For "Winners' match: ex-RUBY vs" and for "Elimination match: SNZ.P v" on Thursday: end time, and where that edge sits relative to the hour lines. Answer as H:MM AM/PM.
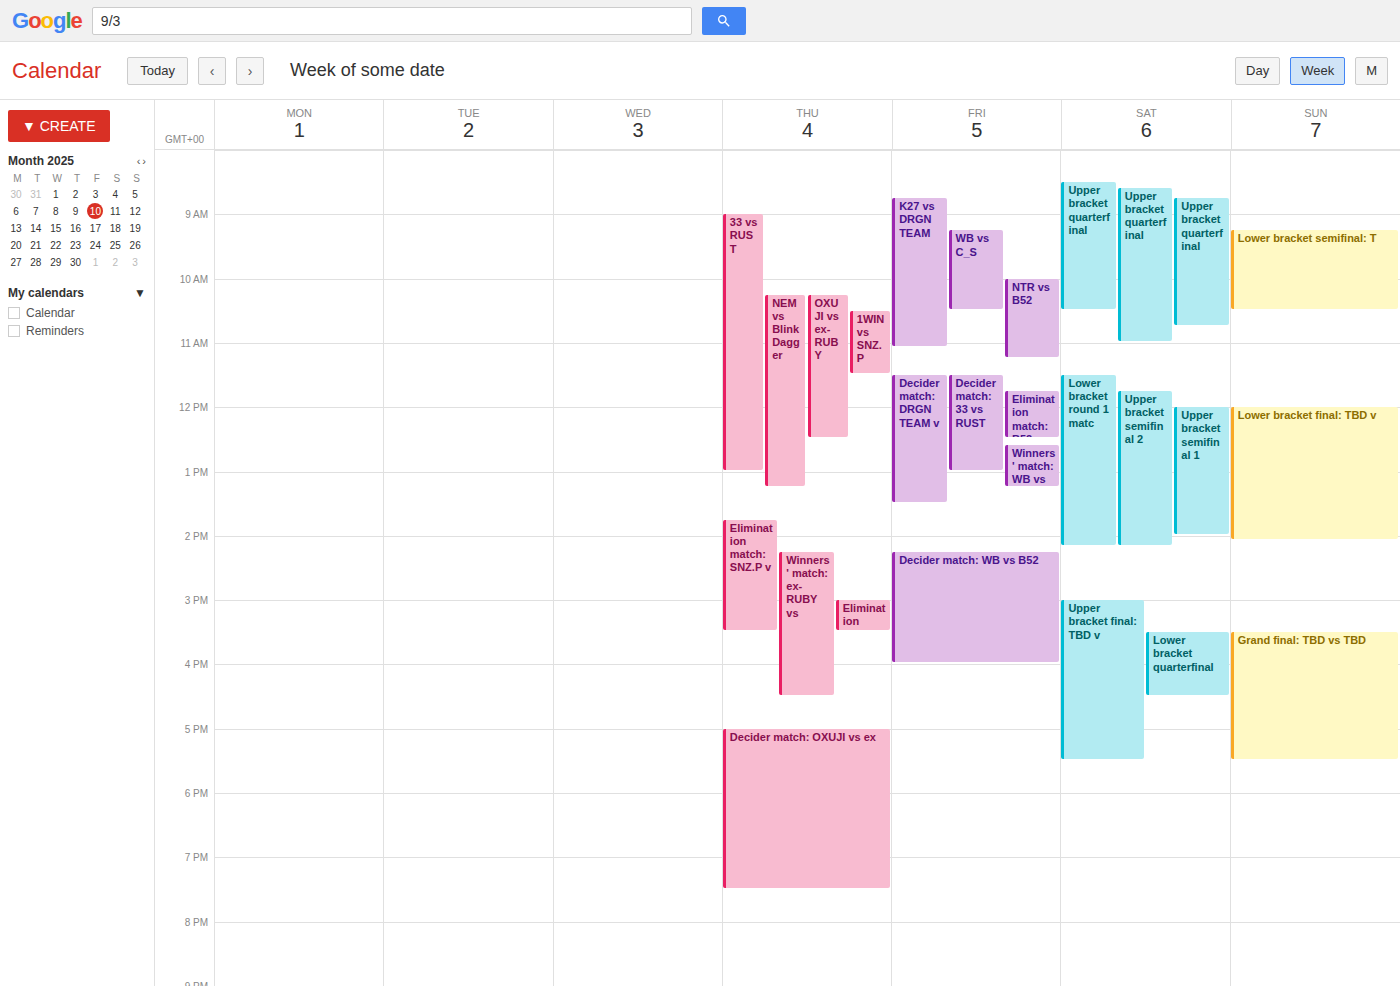
"Winners' match: ex-RUBY vs": 4:30 PM, halfway between the 4 PM and 5 PM lines. "Elimination match: SNZ.P v": 3:30 PM, halfway between the 3 PM and 4 PM lines.